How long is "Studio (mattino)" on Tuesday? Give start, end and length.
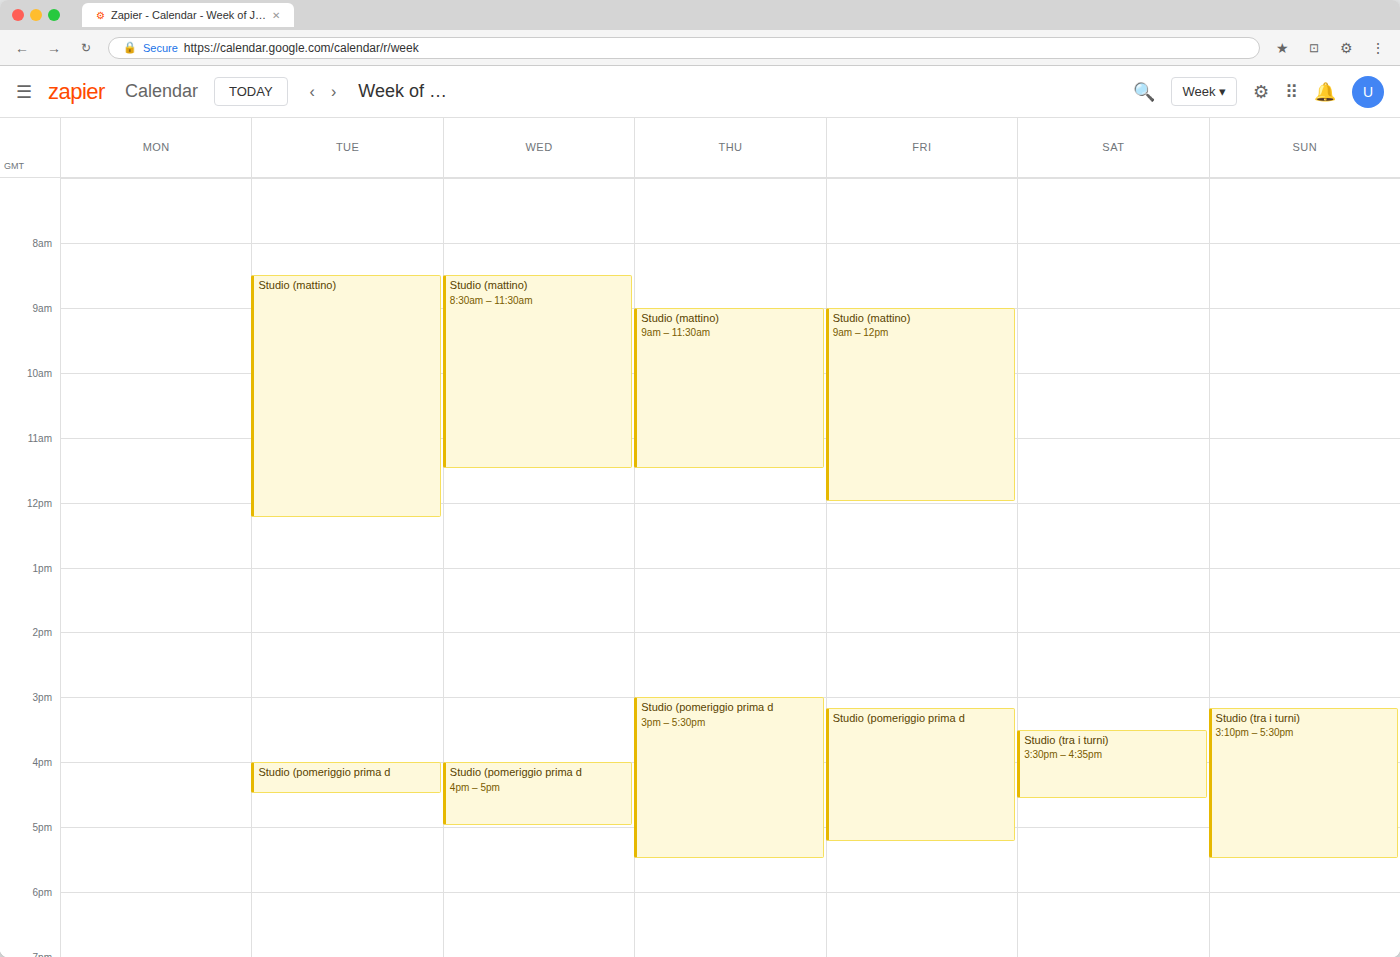
8:30 AM to 12:15 PM, 3 hours 45 minutes